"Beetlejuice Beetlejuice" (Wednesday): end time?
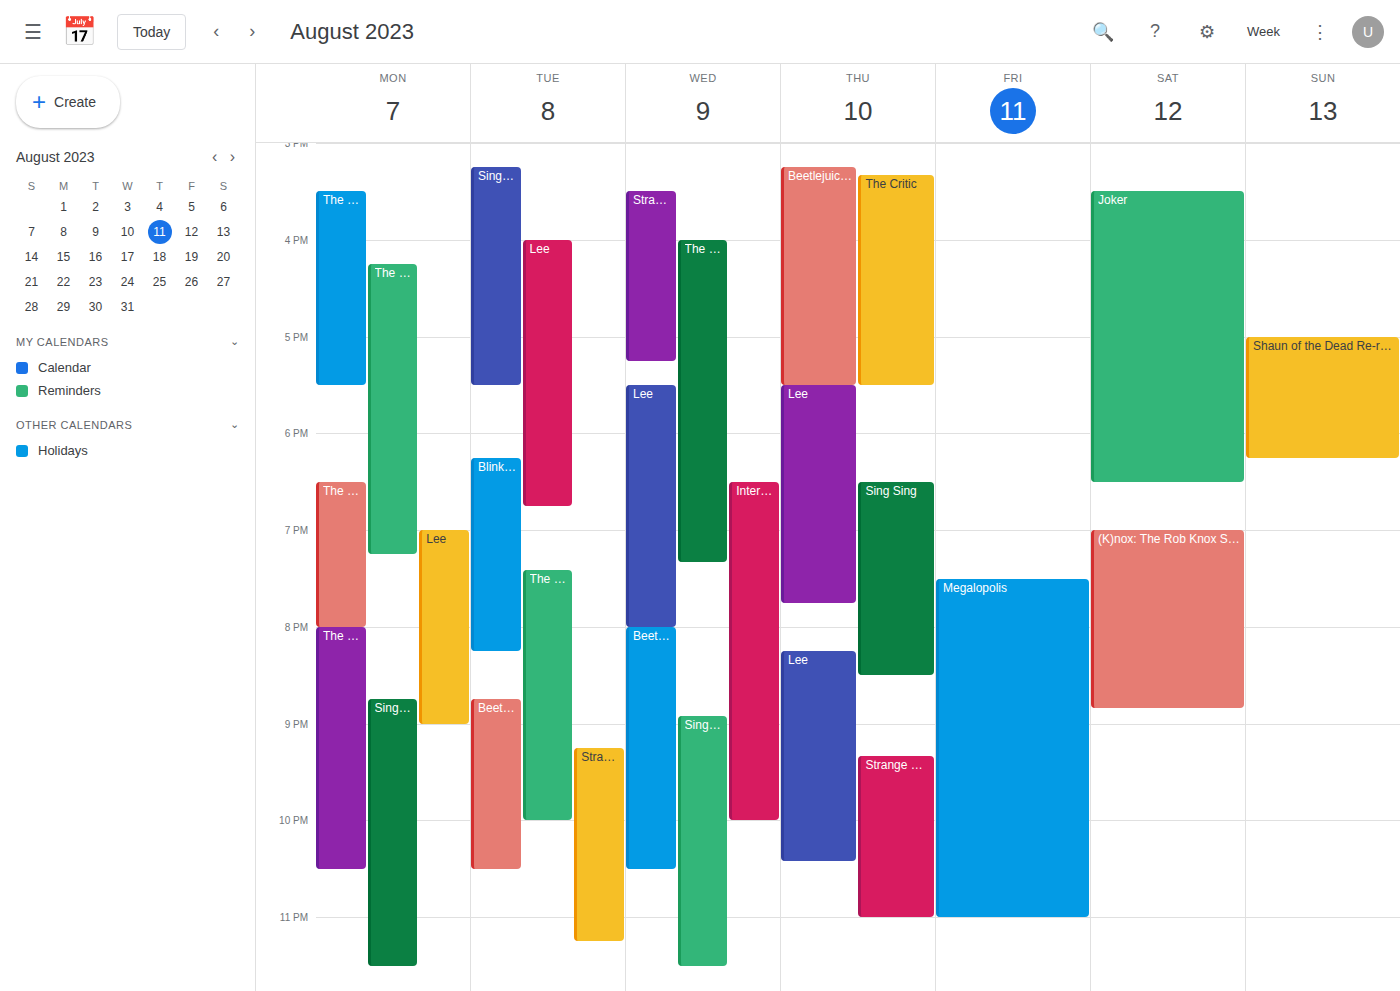
10:30 PM